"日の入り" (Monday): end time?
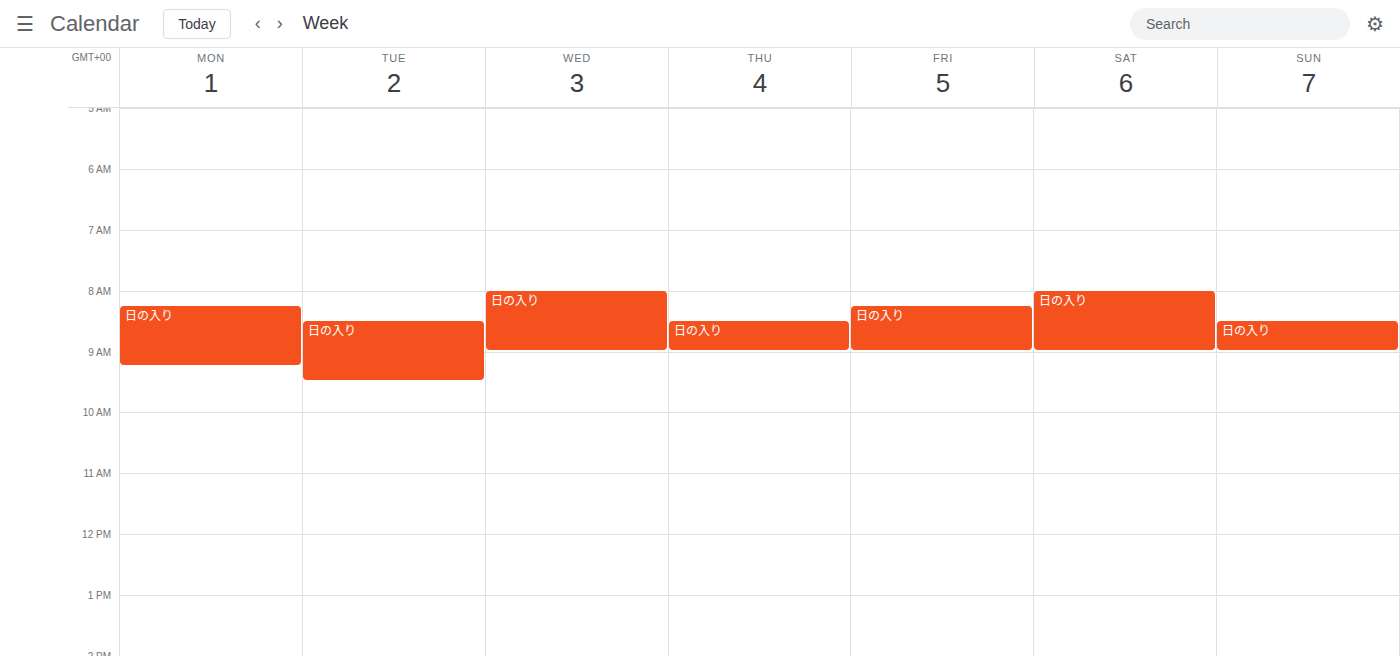
9:15 AM